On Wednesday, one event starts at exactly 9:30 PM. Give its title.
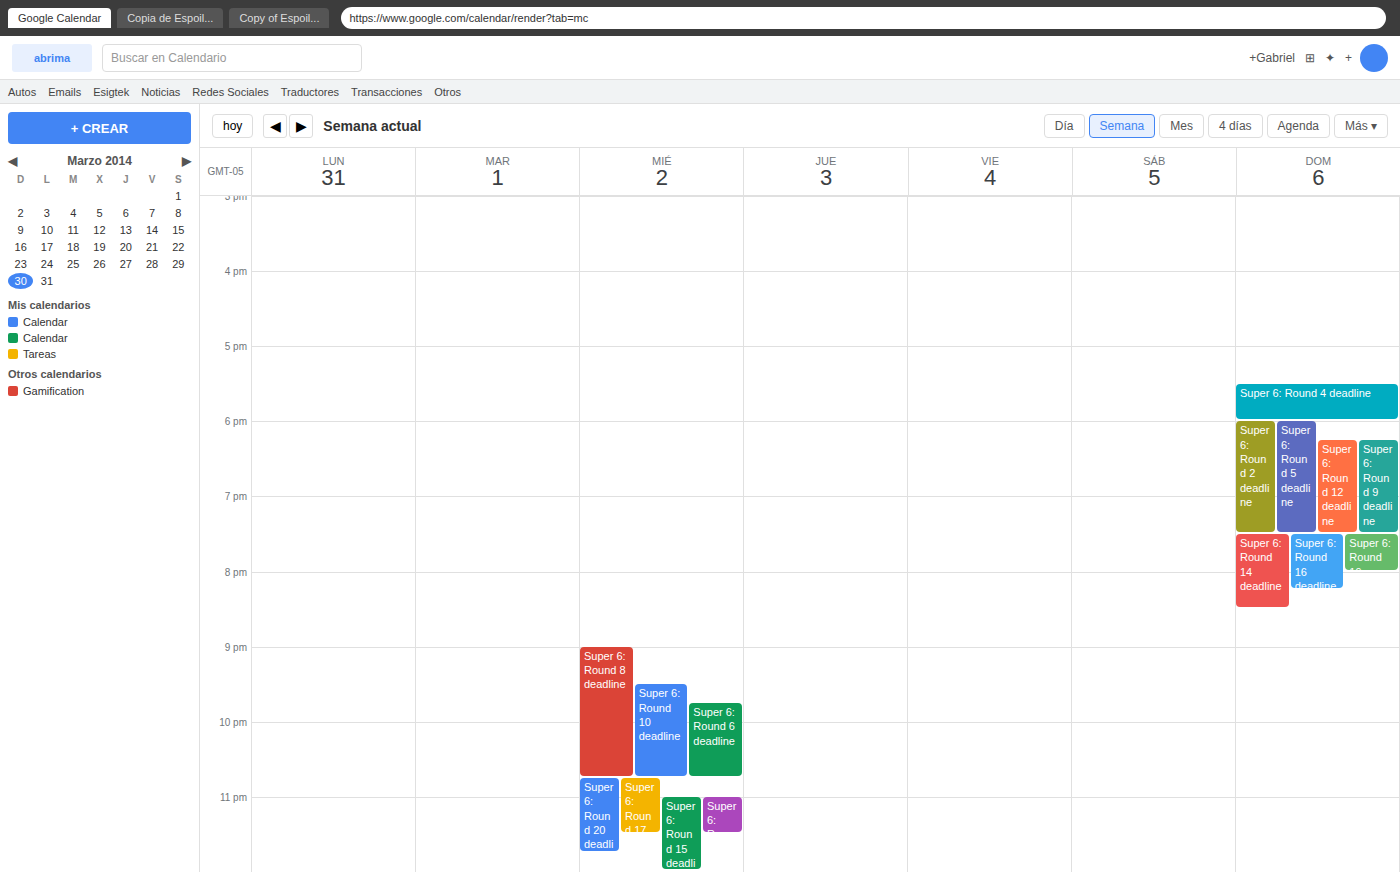
"Super 6: Round 10 deadline"